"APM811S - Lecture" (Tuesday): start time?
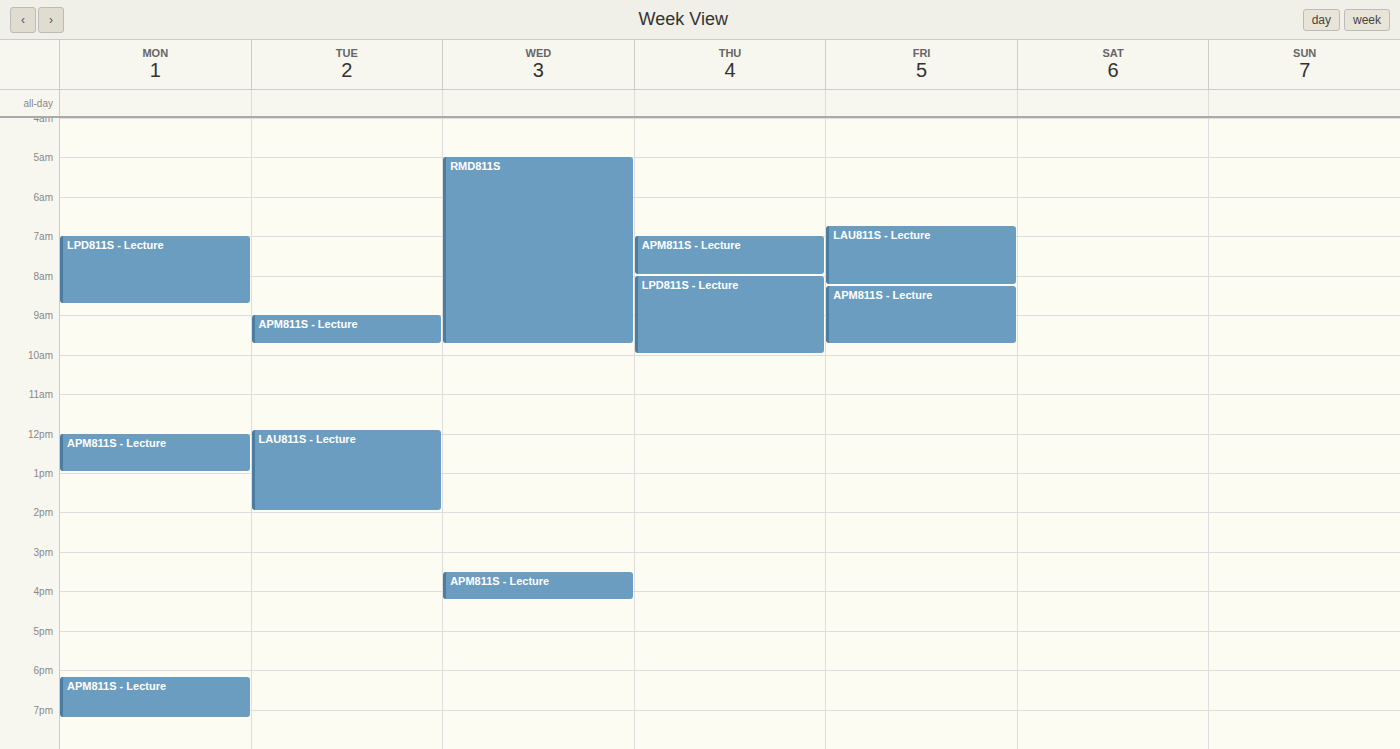
9:00 AM